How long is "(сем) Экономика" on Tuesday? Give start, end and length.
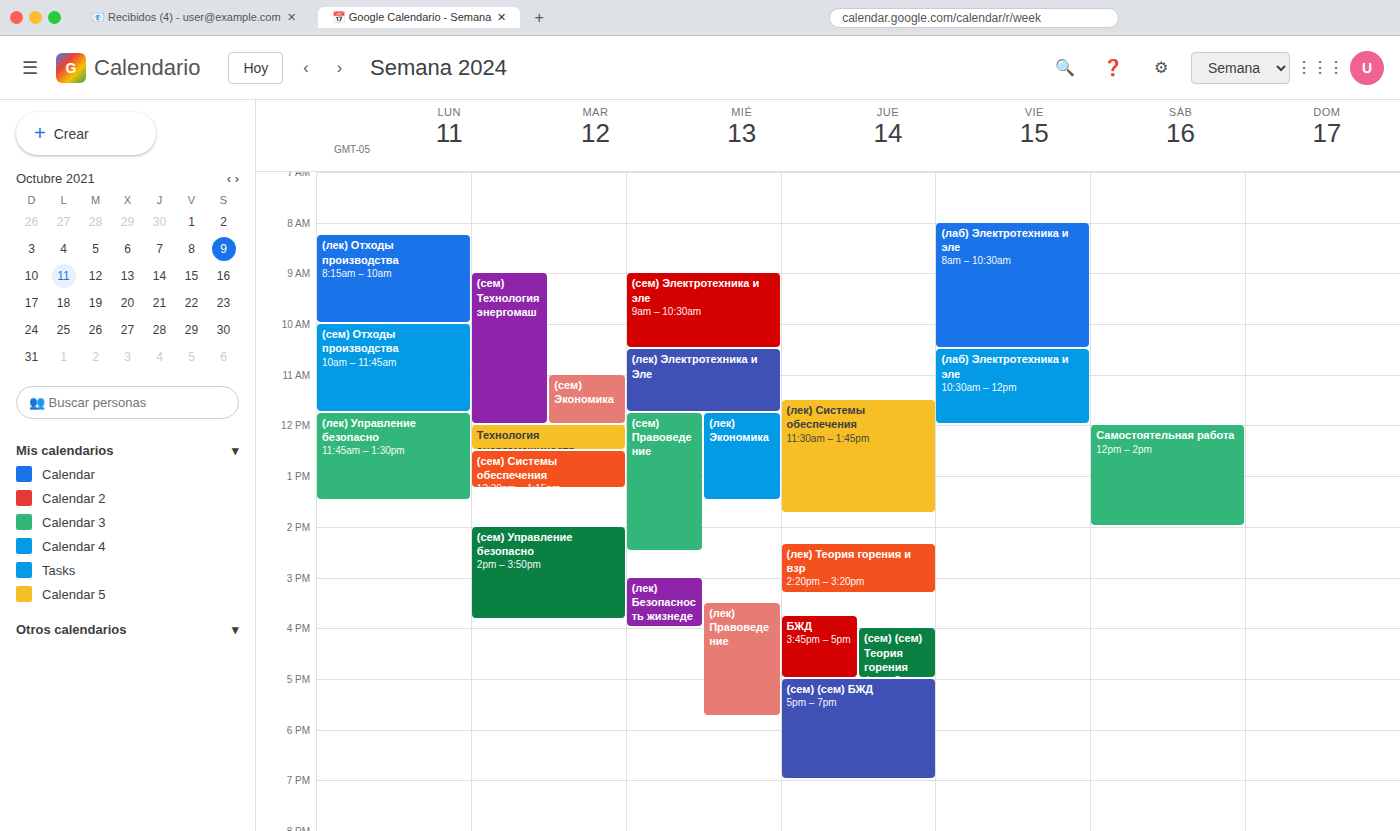
11:00 AM to 12:00 PM, 1 hour